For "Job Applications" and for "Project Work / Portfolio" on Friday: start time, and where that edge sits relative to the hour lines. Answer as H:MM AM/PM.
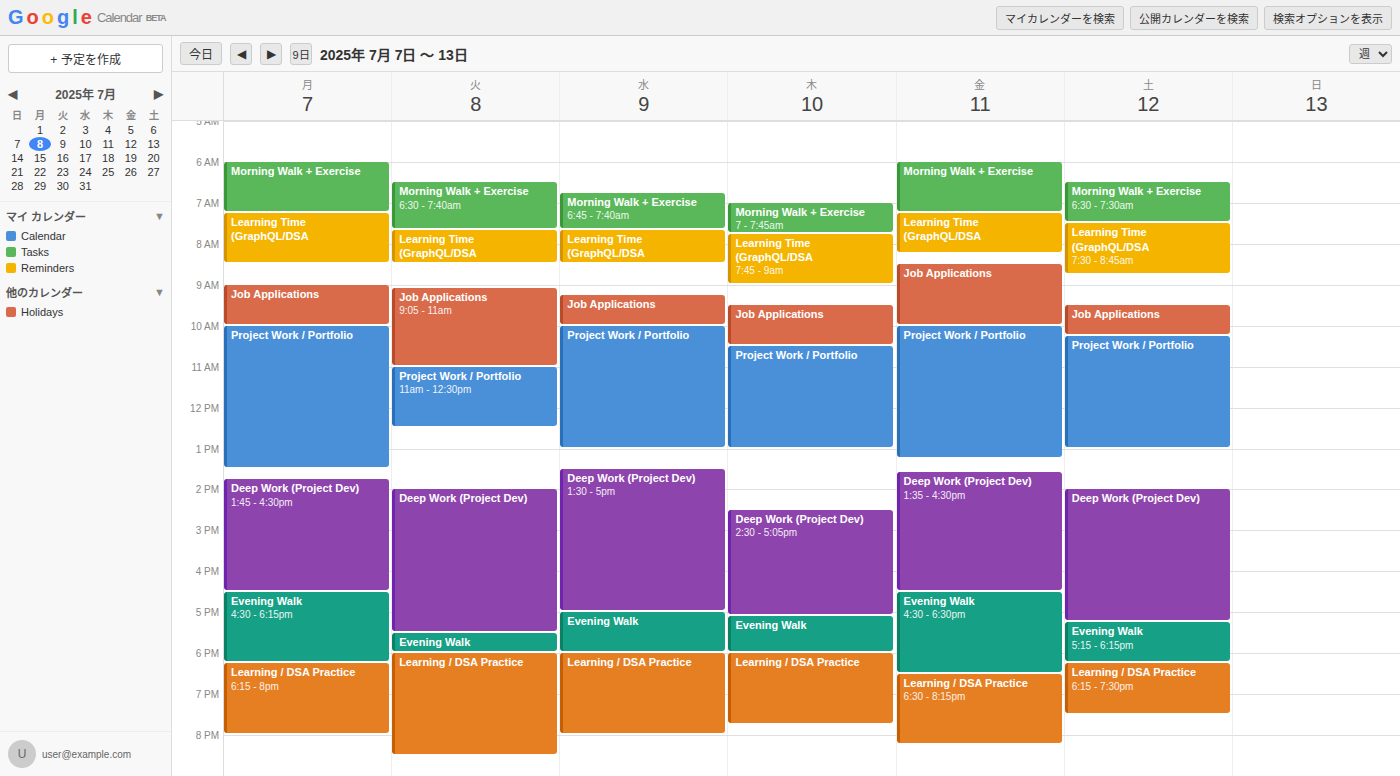
"Job Applications": 8:30 AM, halfway between the 8 AM and 9 AM lines. "Project Work / Portfolio": 10:00 AM, exactly on the 10 AM line.